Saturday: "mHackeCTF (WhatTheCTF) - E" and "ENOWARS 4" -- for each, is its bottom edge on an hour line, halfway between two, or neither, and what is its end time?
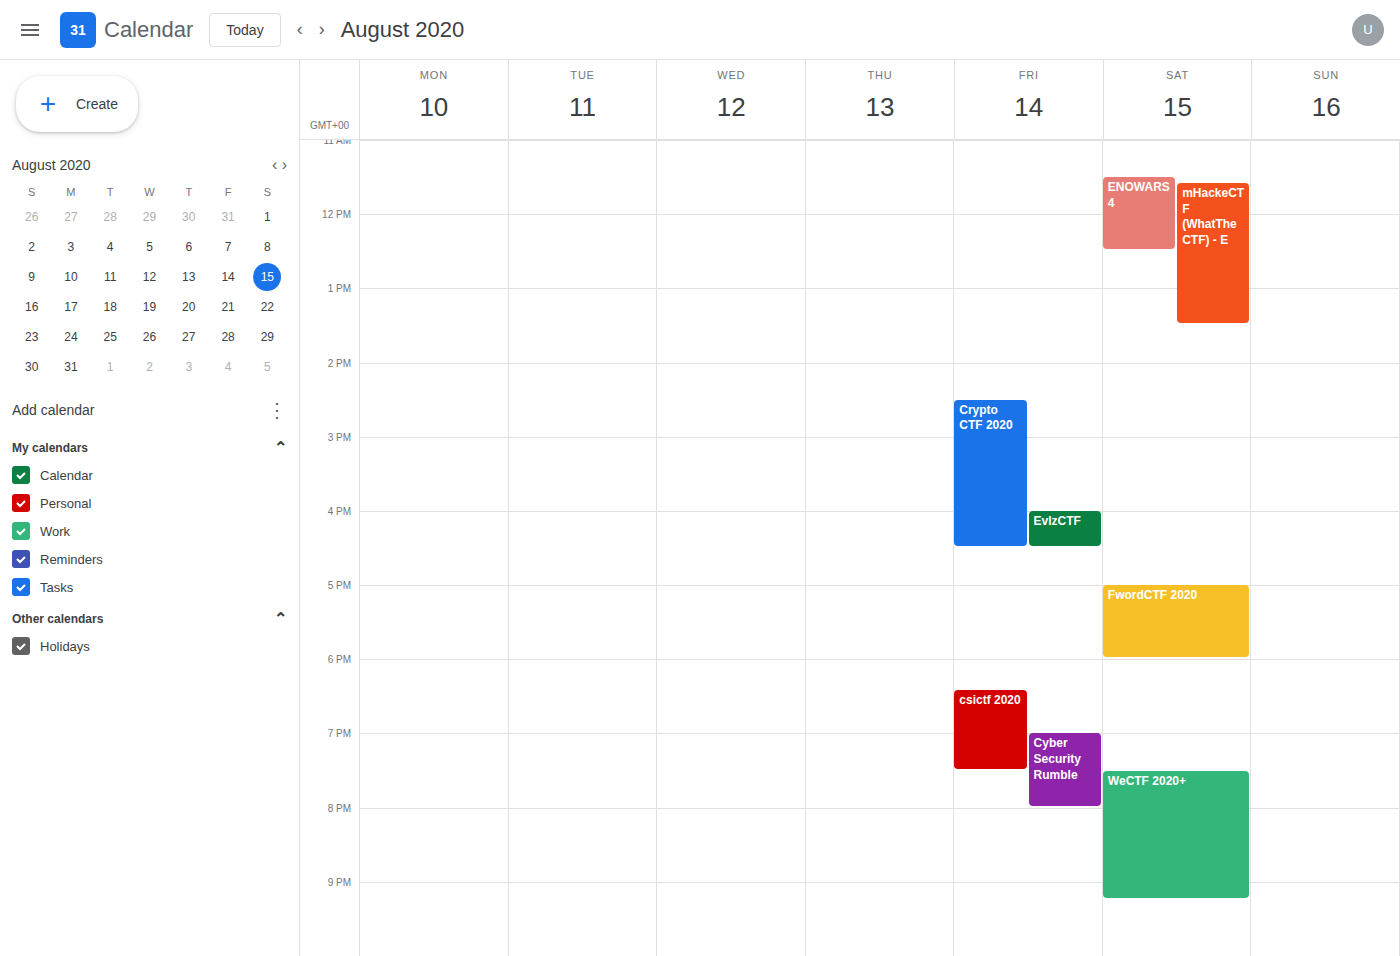
"mHackeCTF (WhatTheCTF) - E": 1:30 PM, halfway between the 1 PM and 2 PM lines. "ENOWARS 4": 12:30 PM, halfway between the 12 PM and 1 PM lines.